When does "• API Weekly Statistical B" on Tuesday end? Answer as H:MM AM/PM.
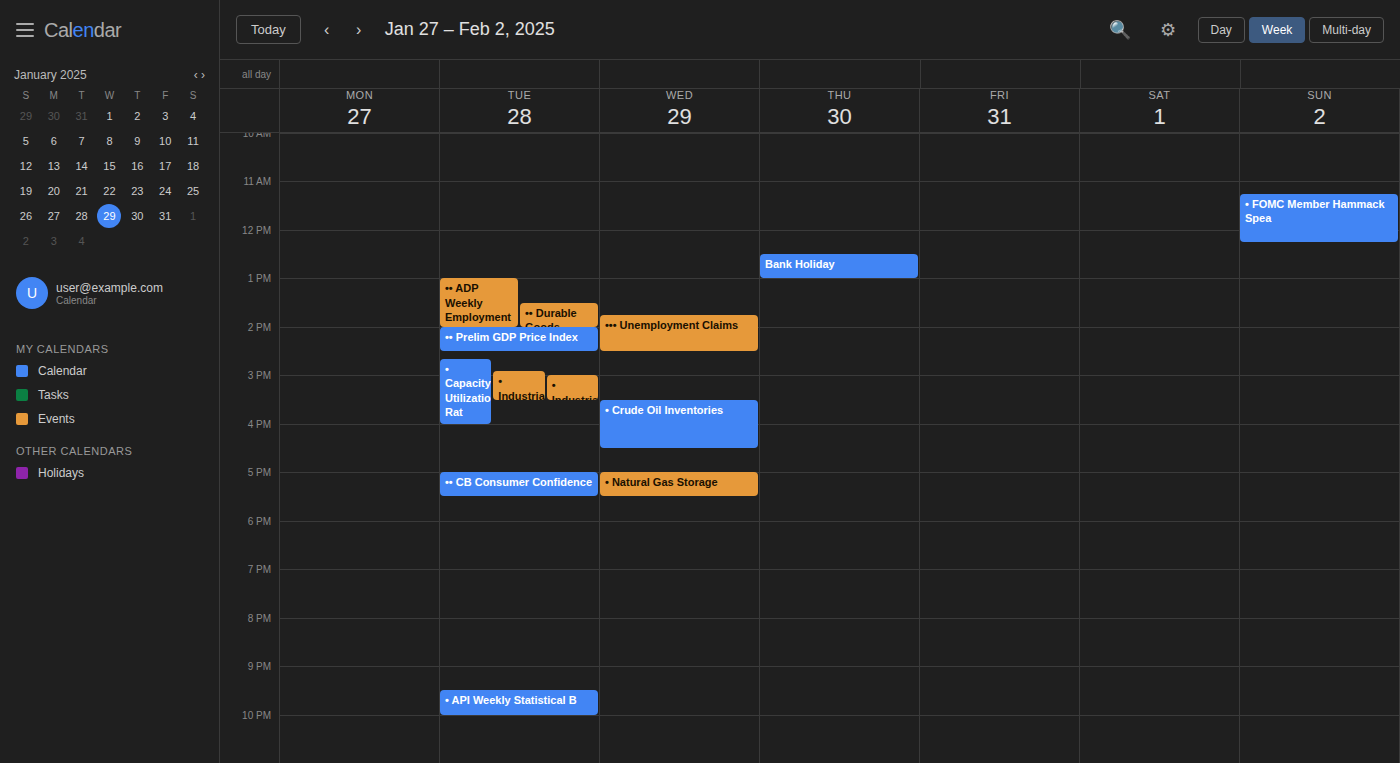
10:00 PM